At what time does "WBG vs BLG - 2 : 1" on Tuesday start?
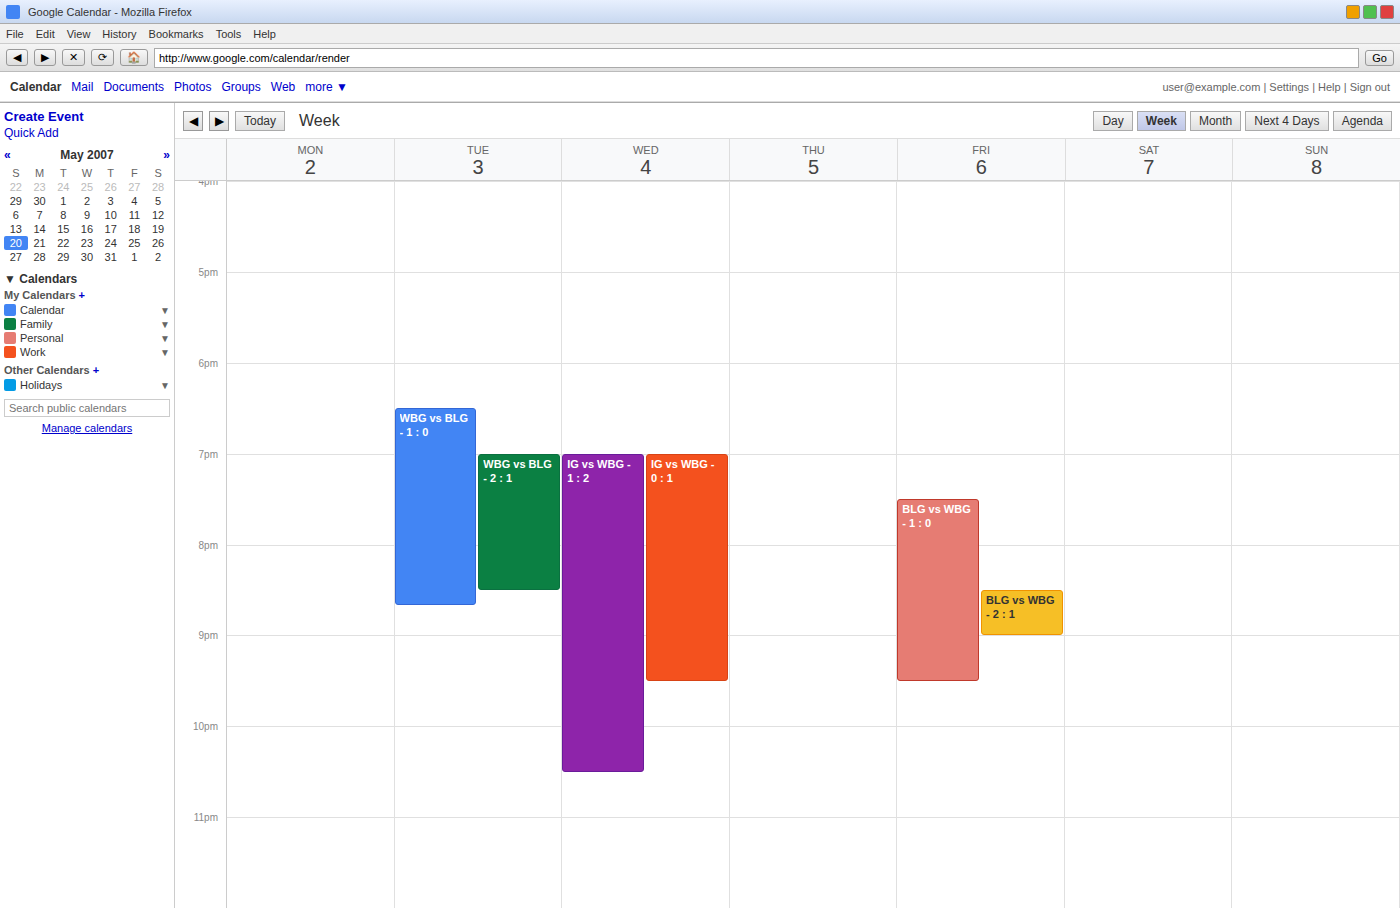
7:00 PM